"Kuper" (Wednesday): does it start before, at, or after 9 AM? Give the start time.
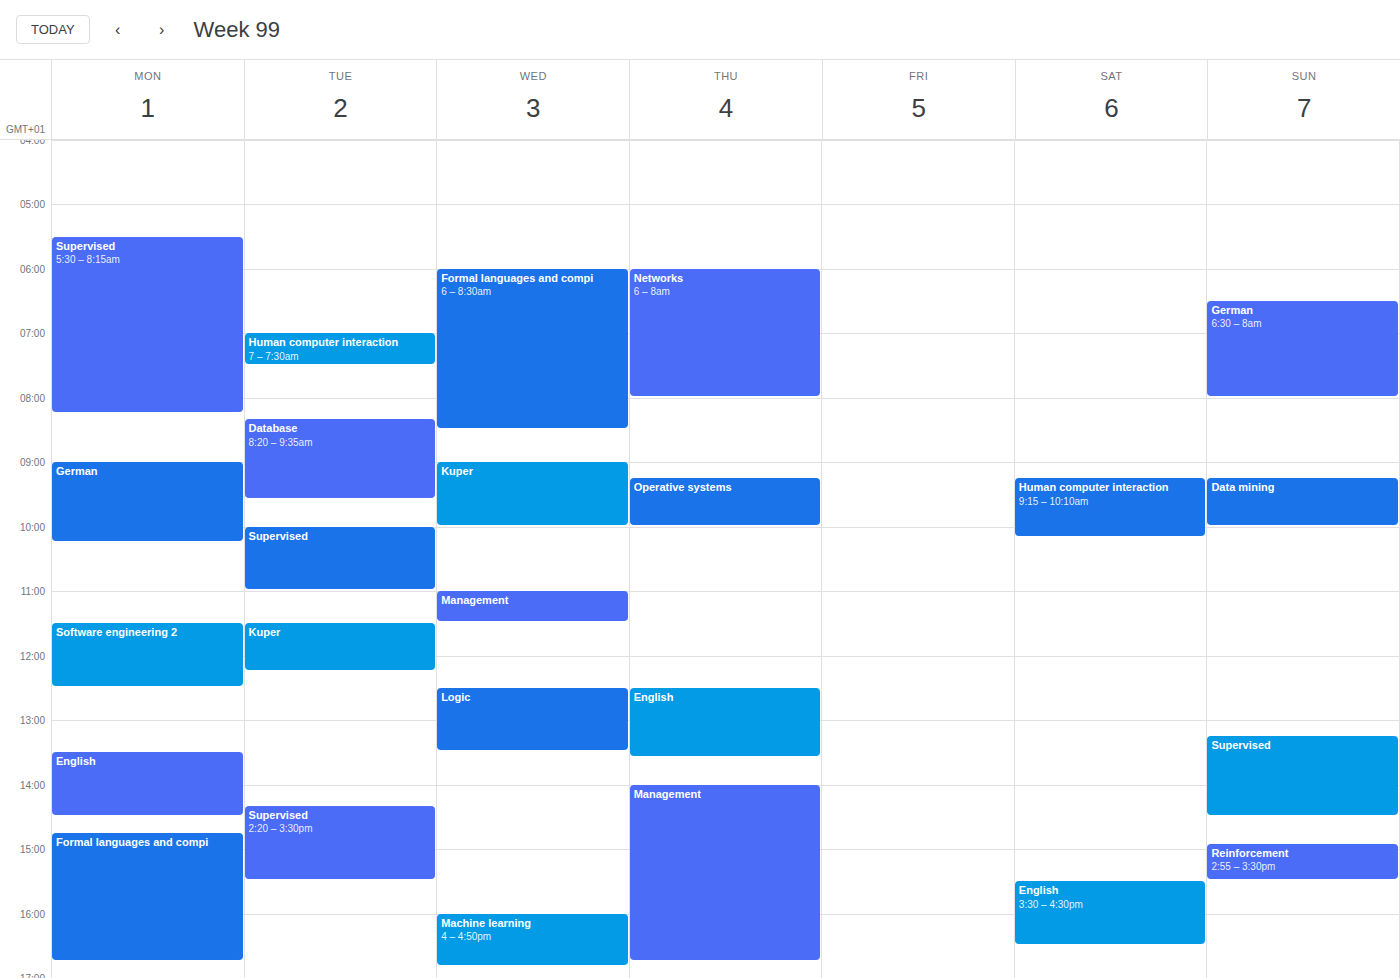
9:00 AM -- exactly at 9 AM, on the 9 AM line.